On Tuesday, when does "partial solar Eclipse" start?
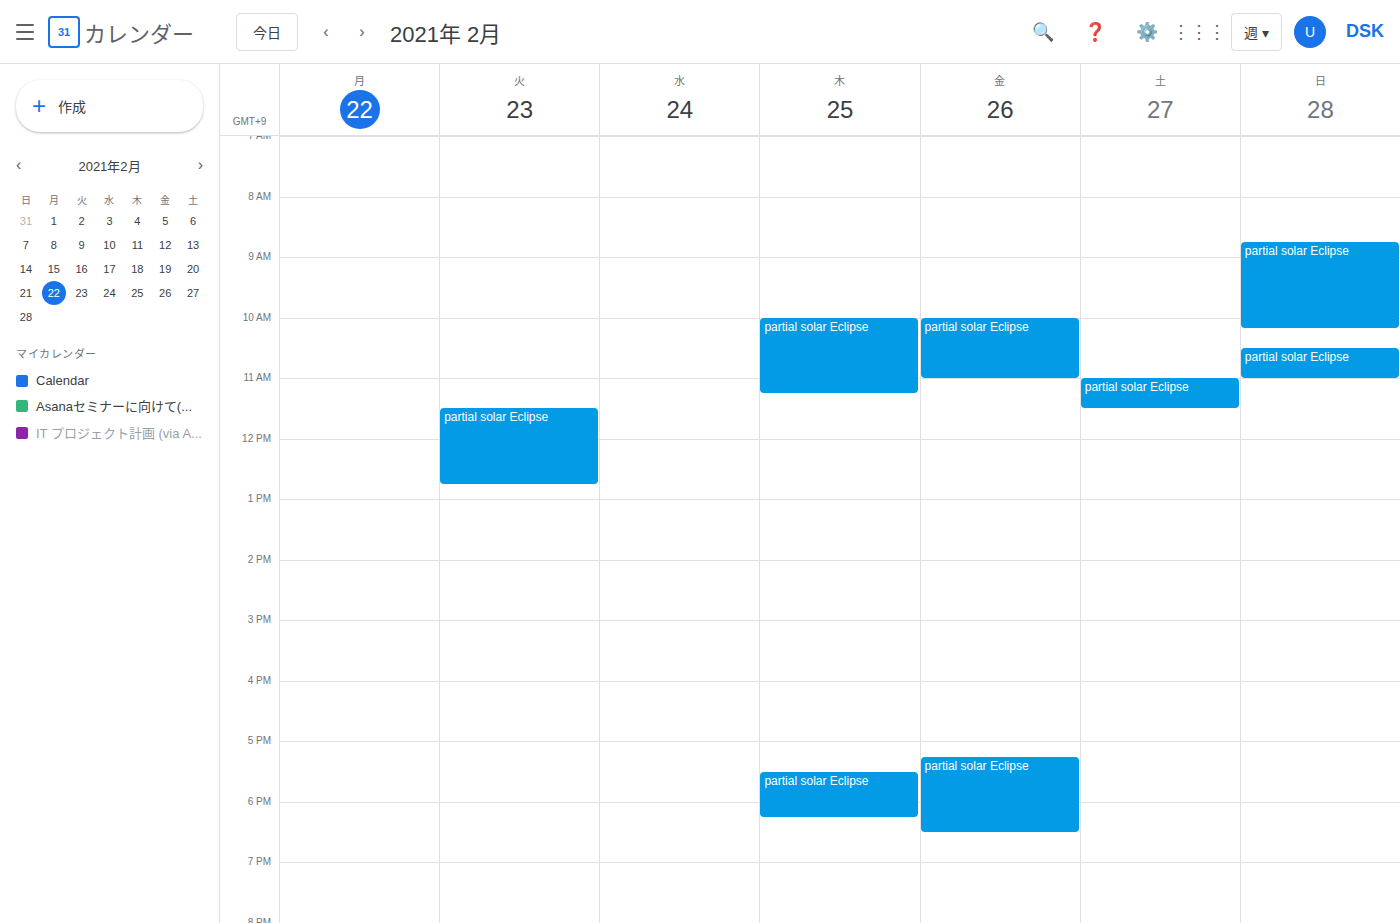
11:30 AM